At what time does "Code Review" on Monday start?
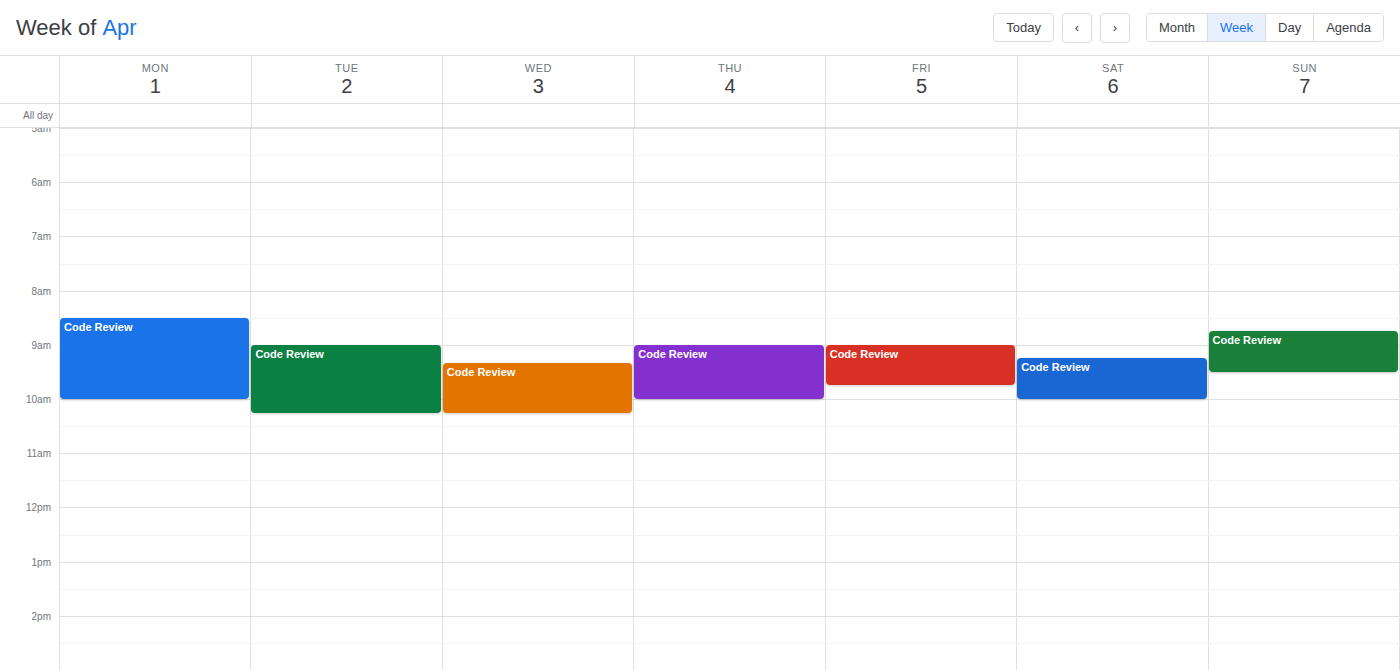
8:30 AM